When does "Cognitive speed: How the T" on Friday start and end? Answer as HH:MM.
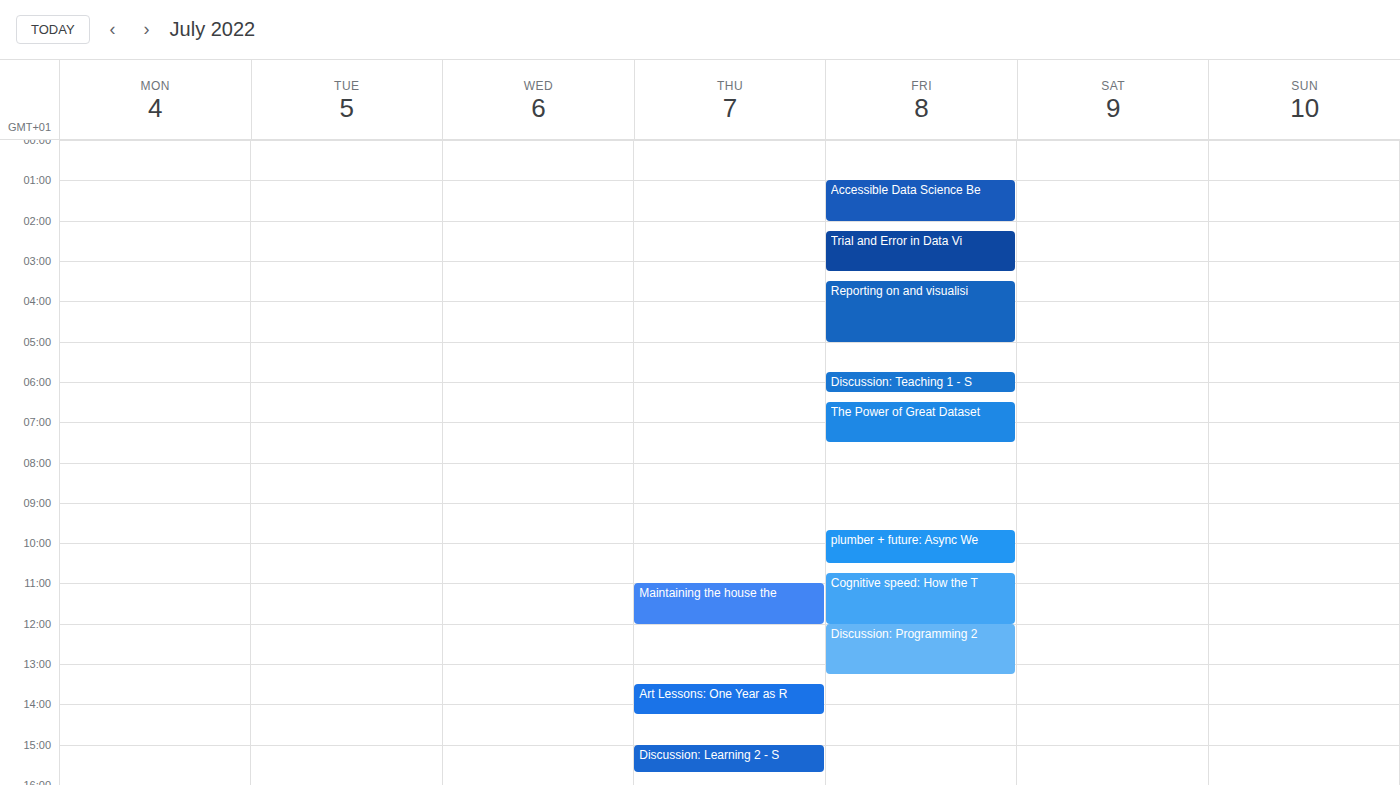
10:45 to 12:00